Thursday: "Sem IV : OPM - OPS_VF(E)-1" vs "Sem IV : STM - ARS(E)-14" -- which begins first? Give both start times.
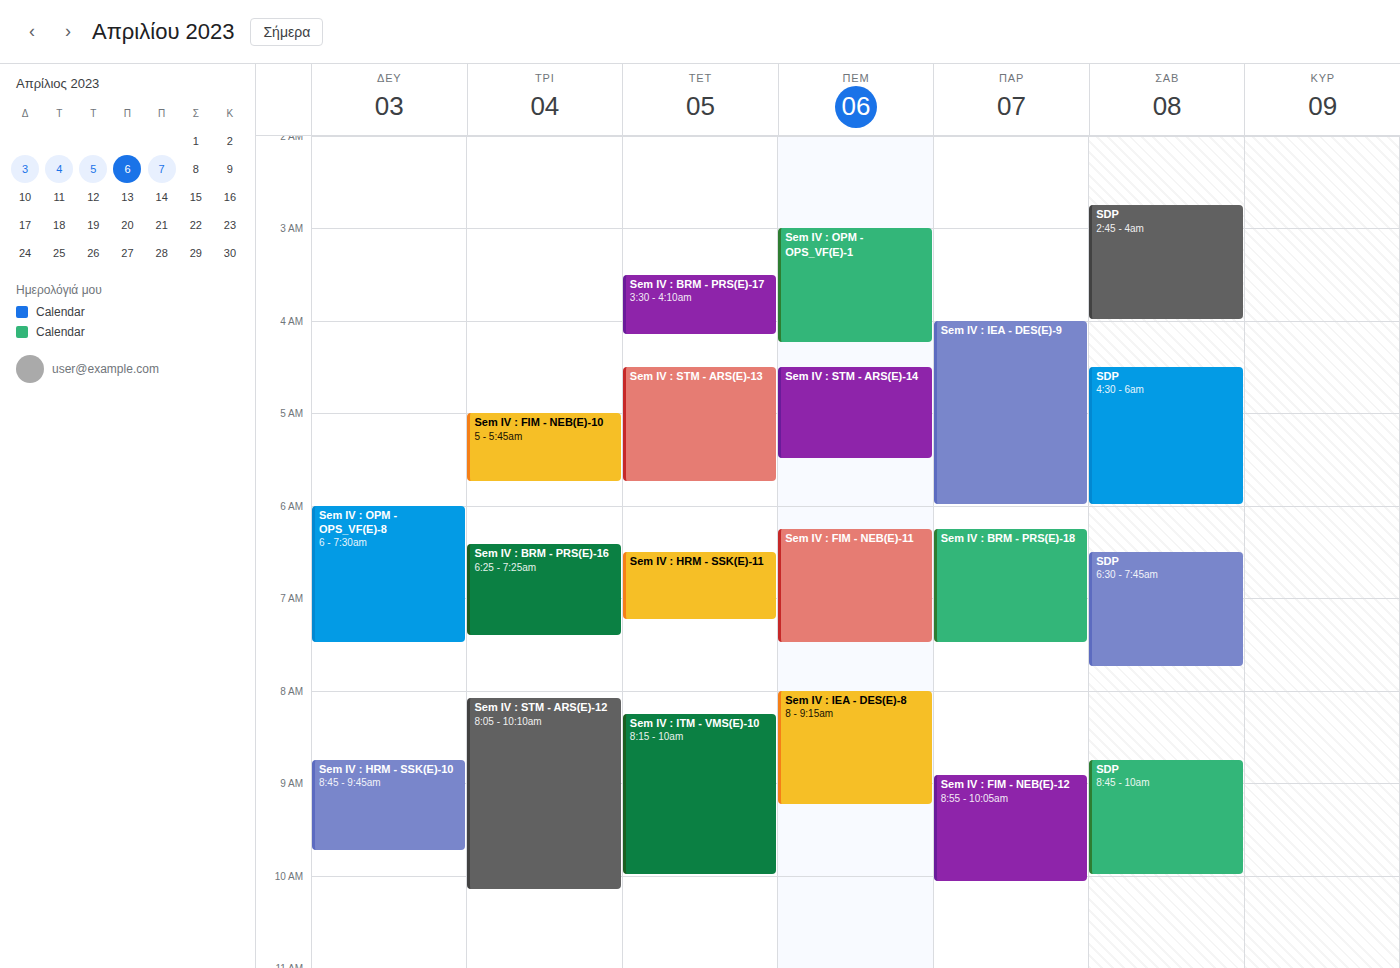
"Sem IV : OPM - OPS_VF(E)-1" 3:00 AM; "Sem IV : STM - ARS(E)-14" 4:30 AM.